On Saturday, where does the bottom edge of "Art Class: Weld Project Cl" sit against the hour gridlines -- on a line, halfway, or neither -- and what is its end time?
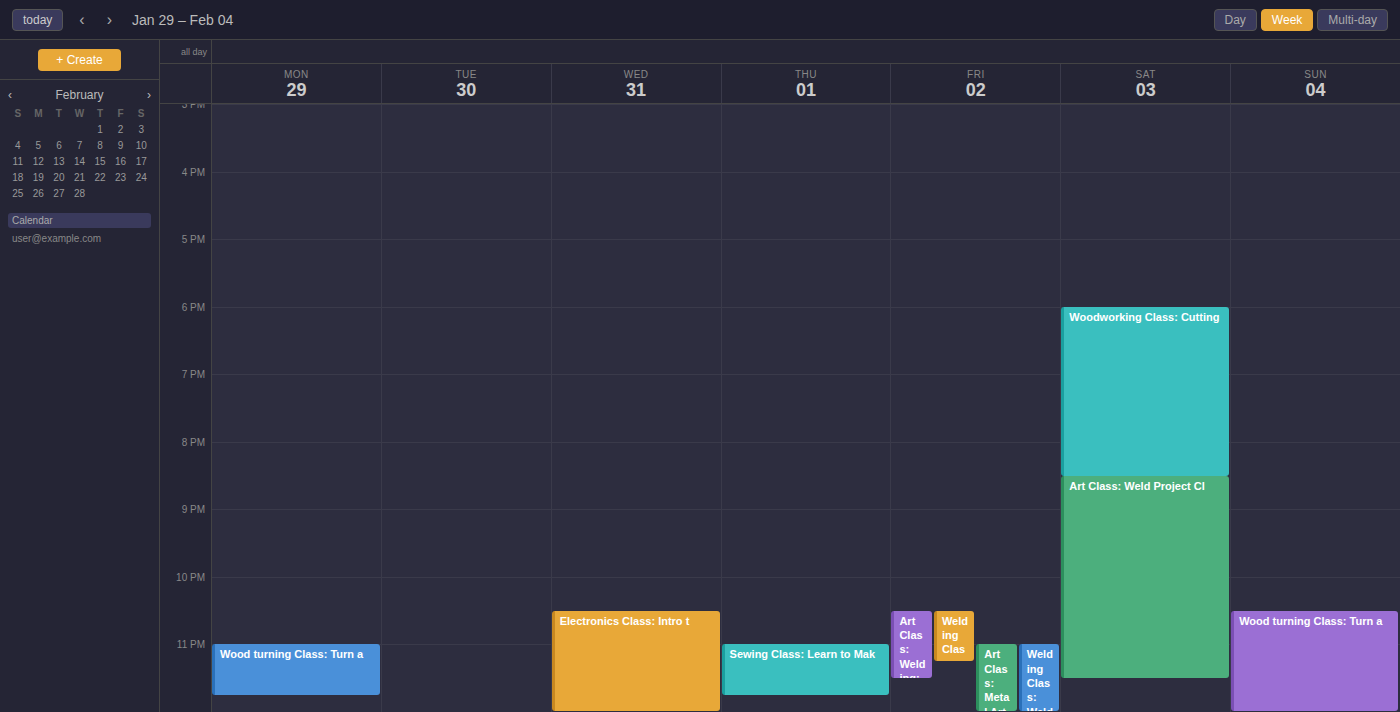
11:30 PM -- halfway between the 11 PM and 12 AM lines.